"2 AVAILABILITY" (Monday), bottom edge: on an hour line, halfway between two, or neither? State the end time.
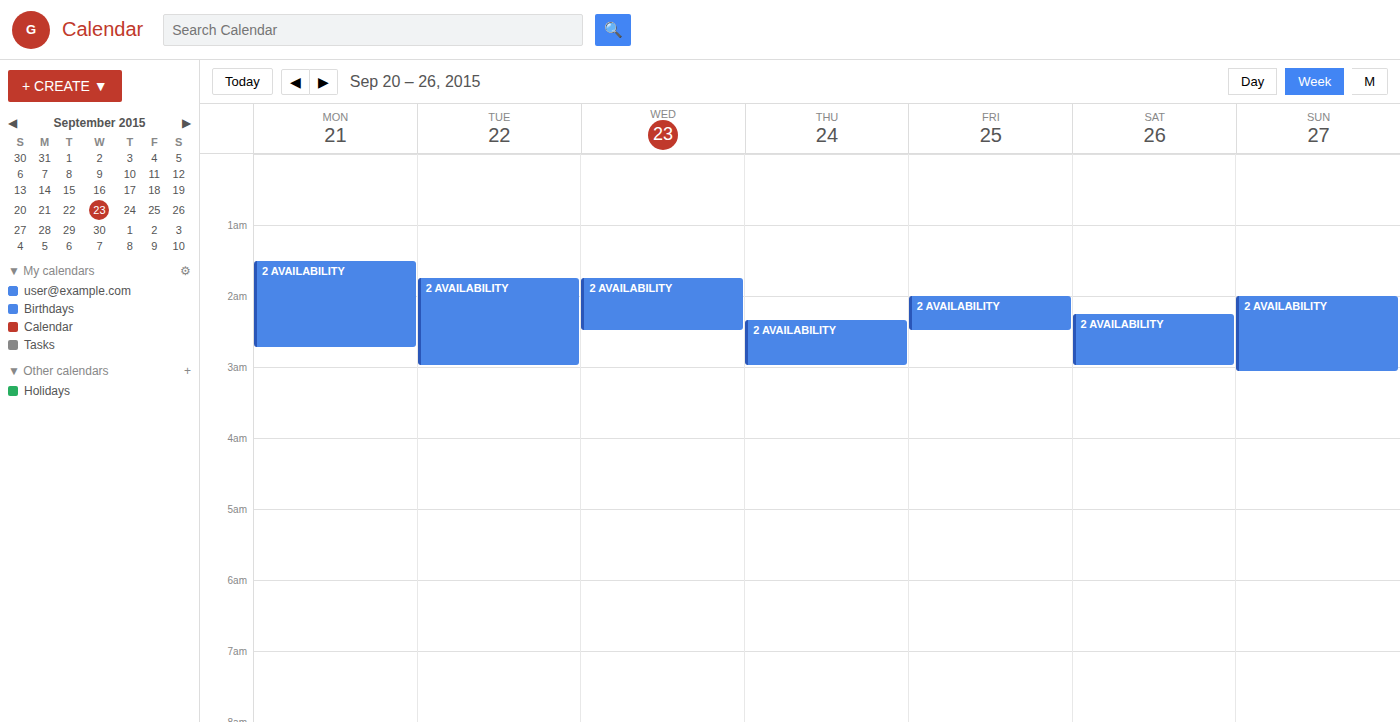
2:45 AM -- neither: three quarters of the way from the 2 AM line to the 3 AM line.